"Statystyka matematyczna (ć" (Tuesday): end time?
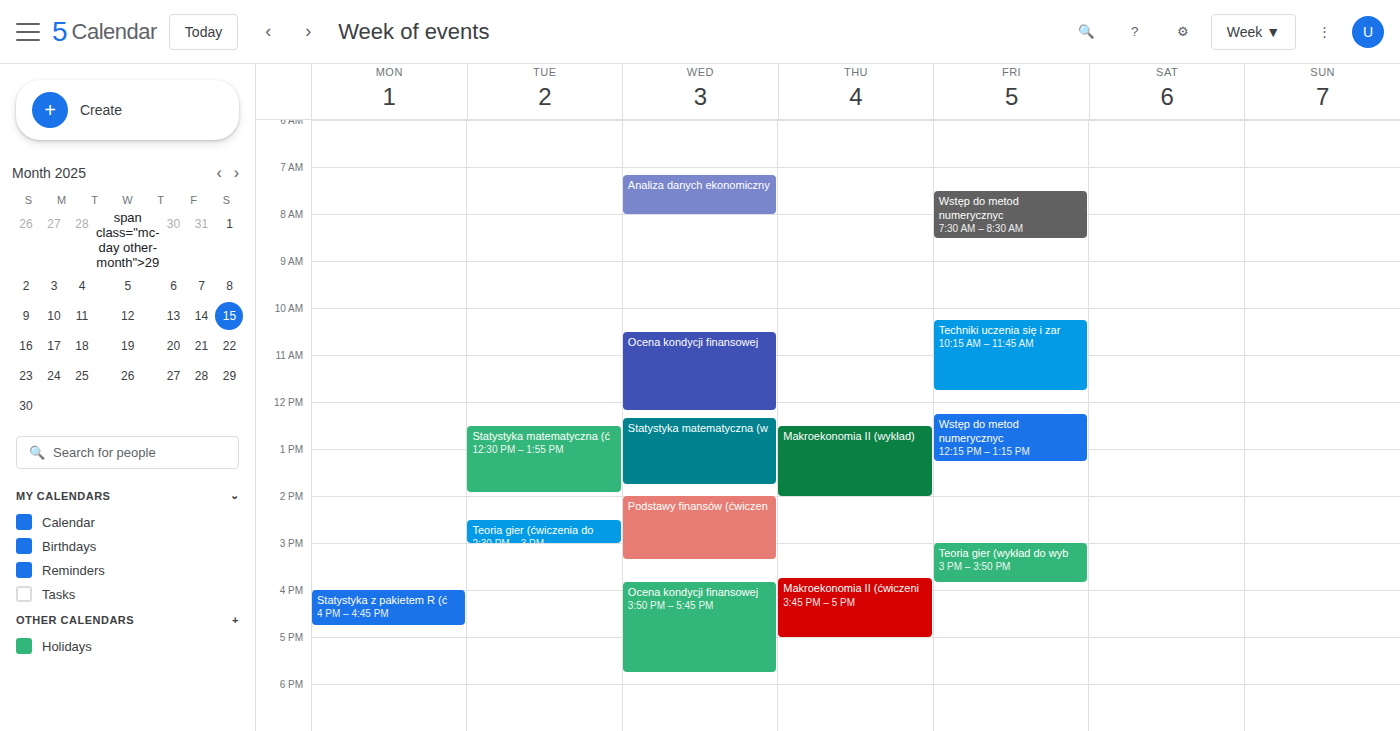
13:55